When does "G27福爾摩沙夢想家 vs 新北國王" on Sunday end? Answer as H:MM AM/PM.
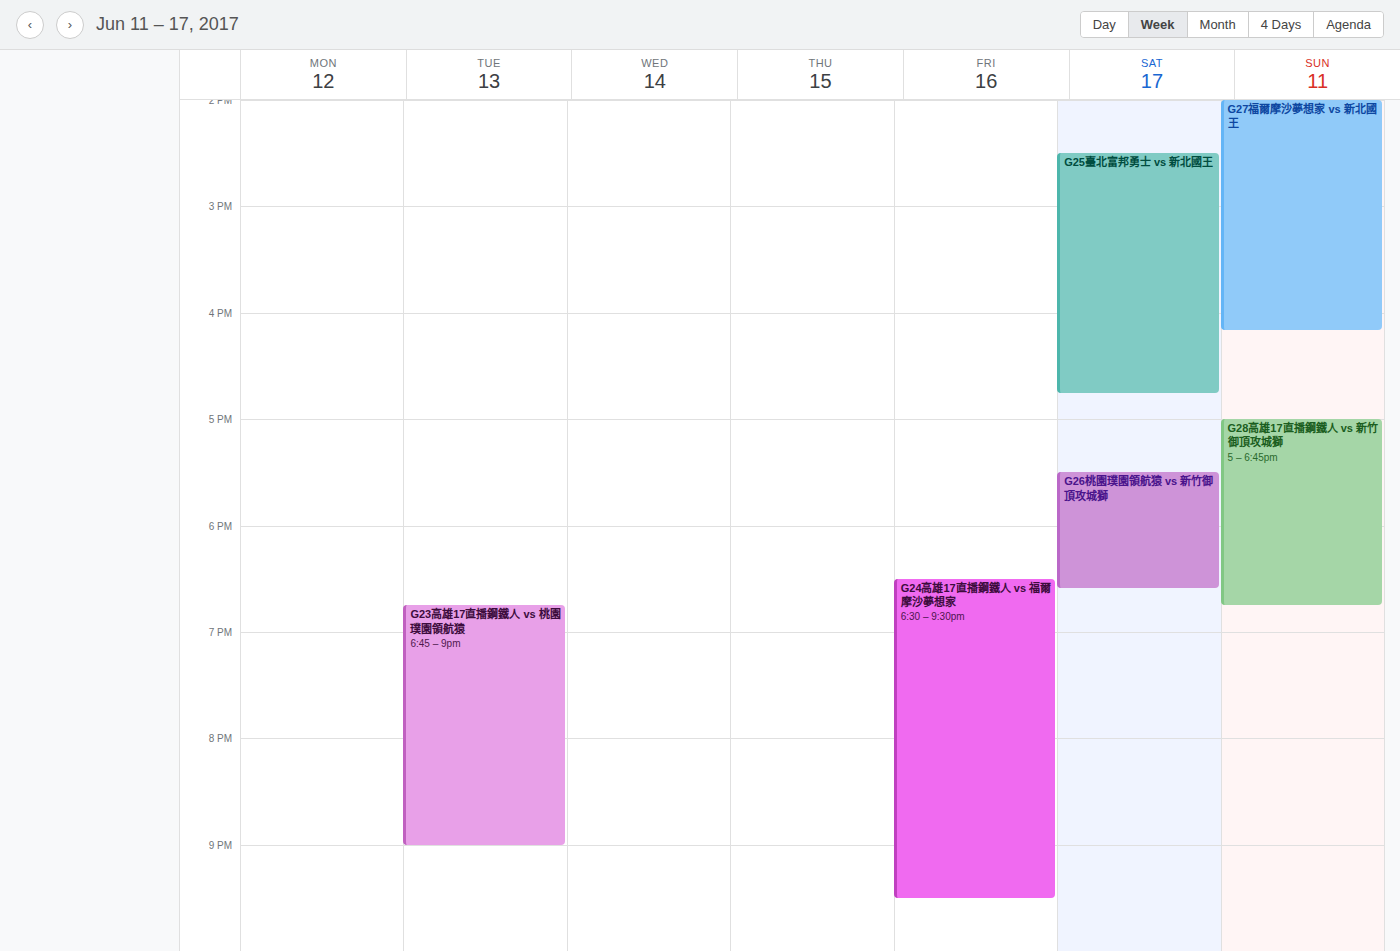
4:10 PM